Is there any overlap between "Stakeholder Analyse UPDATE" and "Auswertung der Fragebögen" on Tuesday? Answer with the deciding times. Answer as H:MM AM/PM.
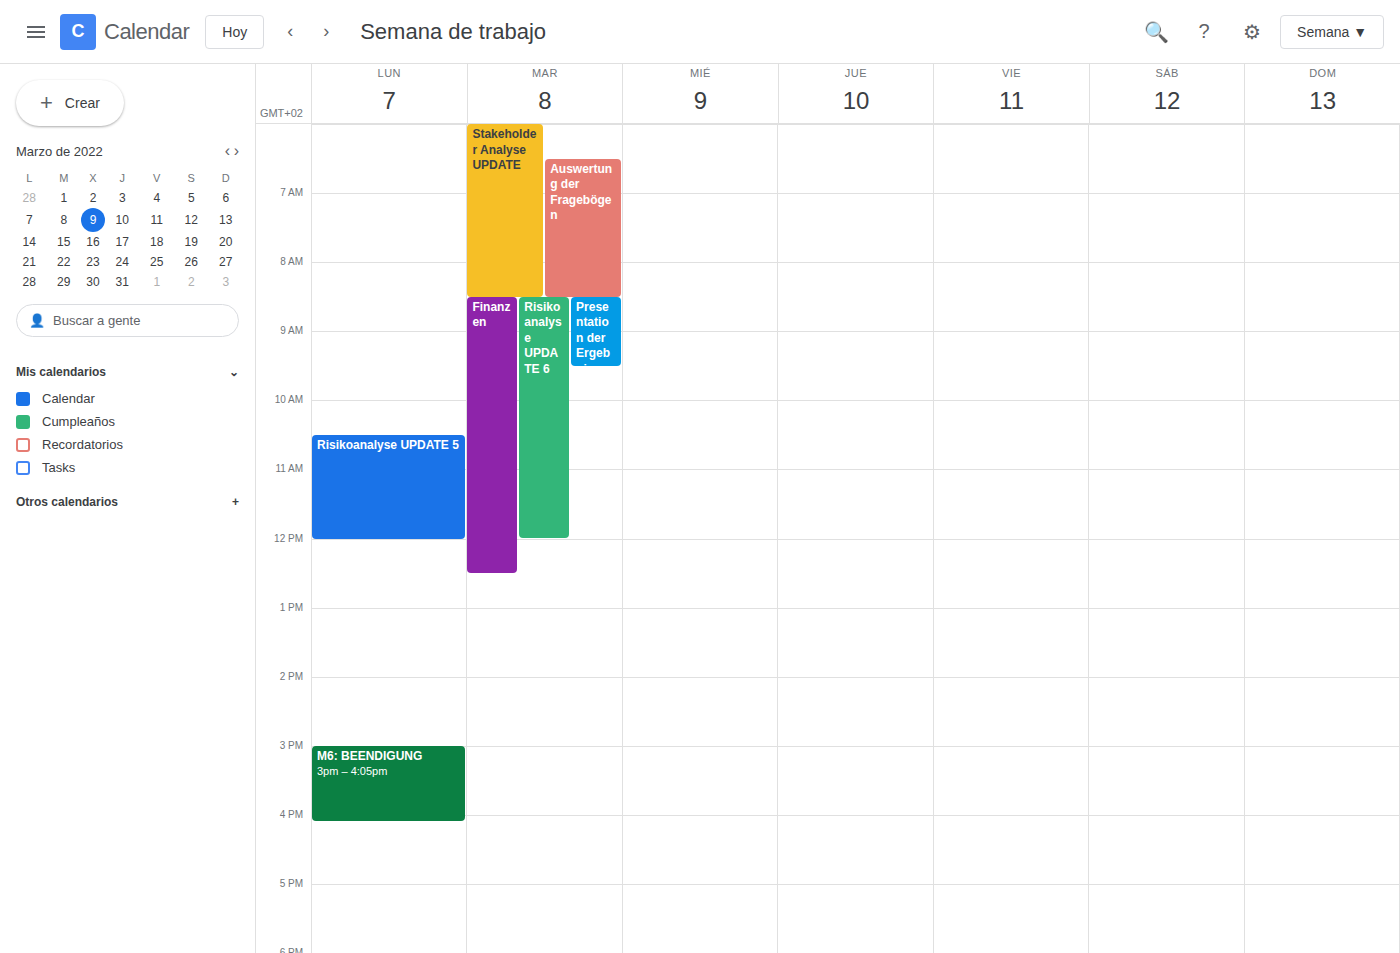
"Auswertung der Fragebögen" runs 6:30 AM to 8:30 AM, inside "Stakeholder Analyse UPDATE" -- they overlap.